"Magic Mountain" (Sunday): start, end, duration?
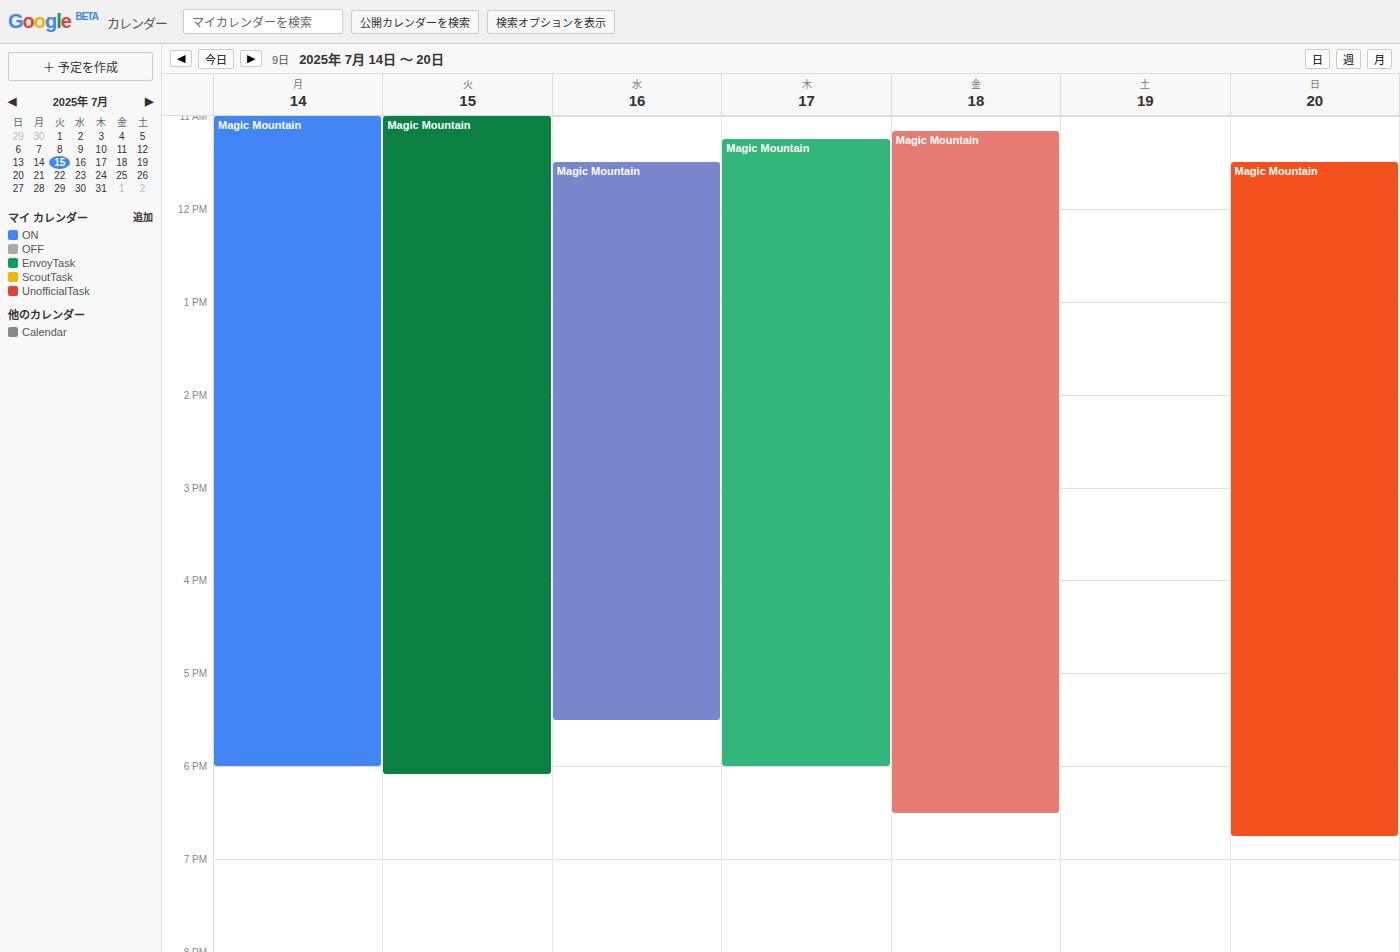
11:30 AM to 6:45 PM, 7 hours 15 minutes